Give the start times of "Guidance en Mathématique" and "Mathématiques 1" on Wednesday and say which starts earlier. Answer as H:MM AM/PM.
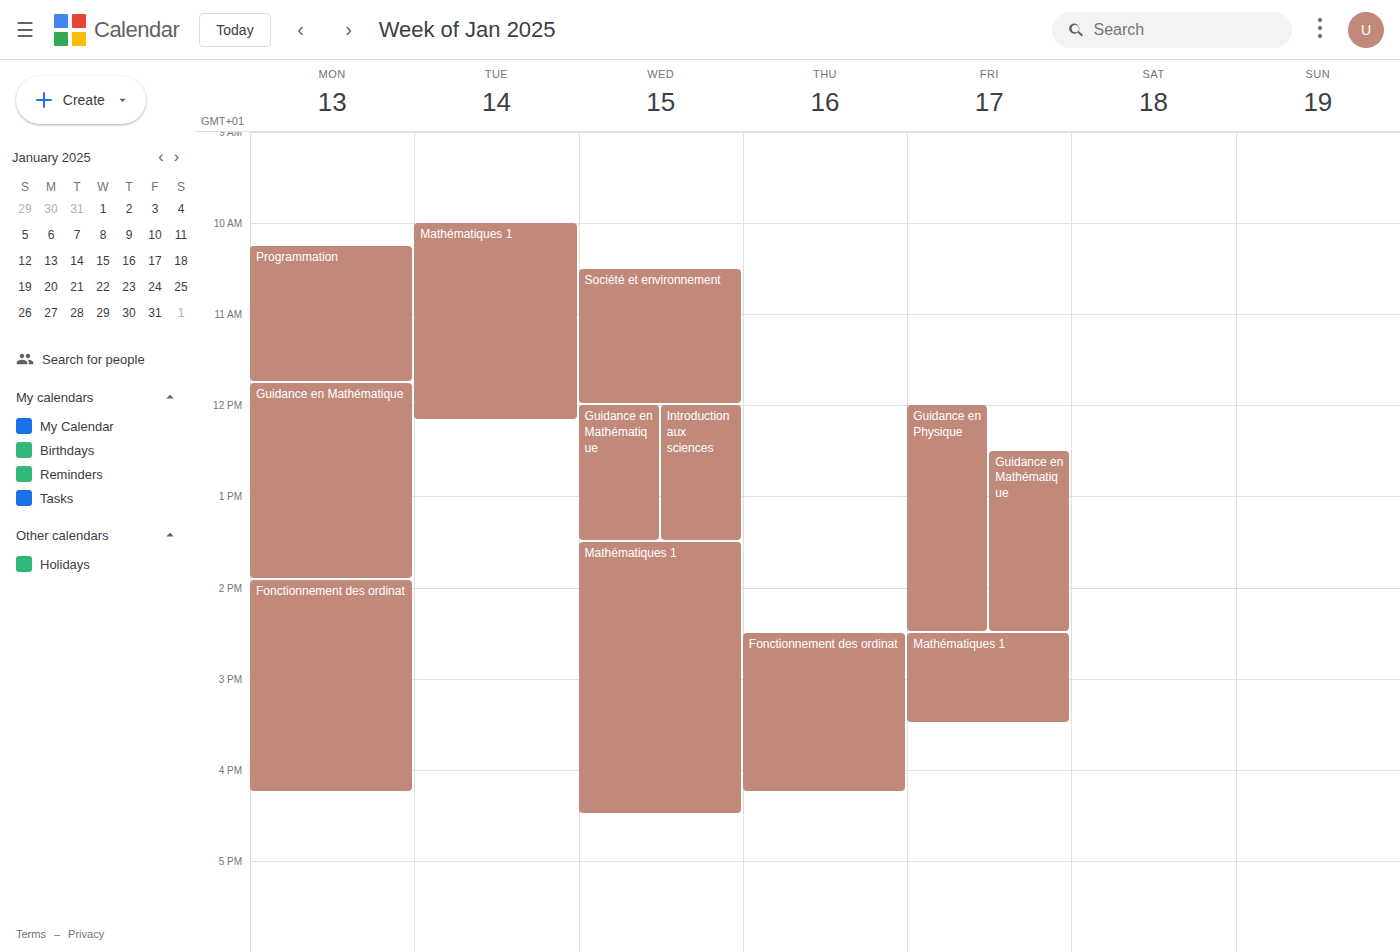
"Guidance en Mathématique" 12:00 PM; "Mathématiques 1" 1:30 PM.